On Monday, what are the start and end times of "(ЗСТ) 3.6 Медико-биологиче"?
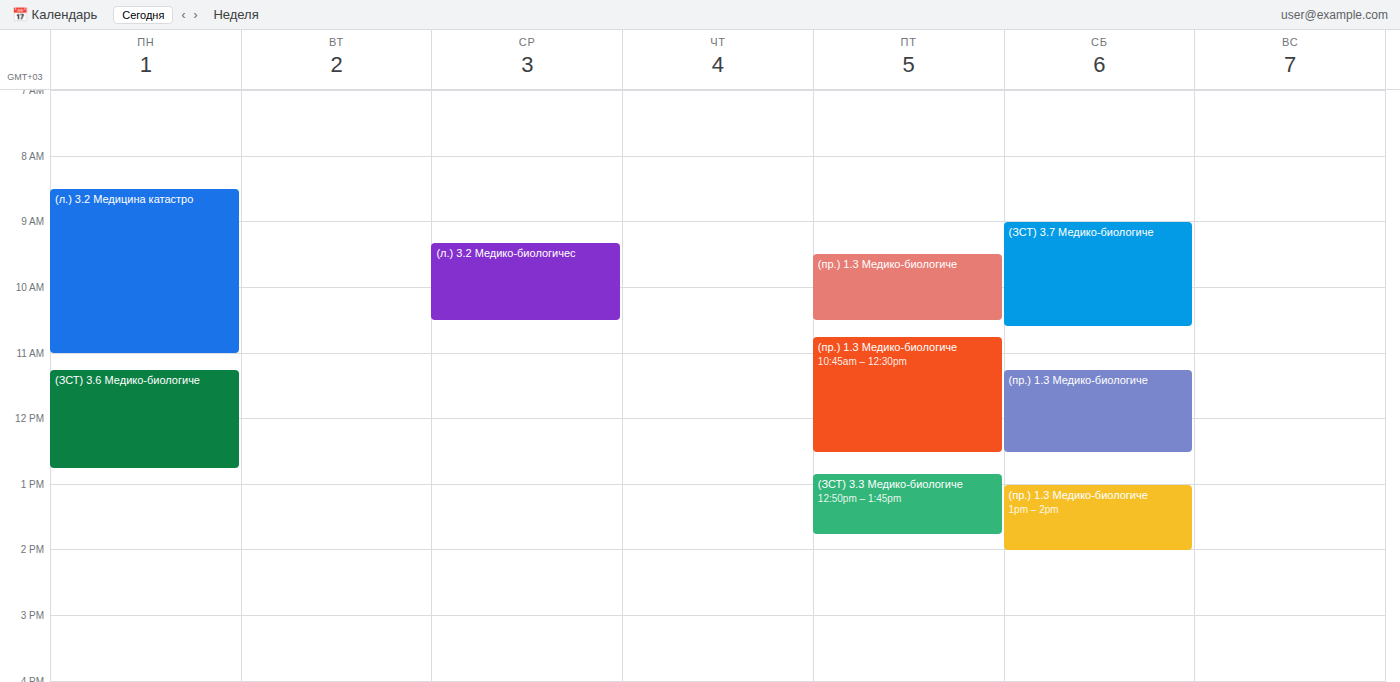
11:15 AM to 12:45 PM